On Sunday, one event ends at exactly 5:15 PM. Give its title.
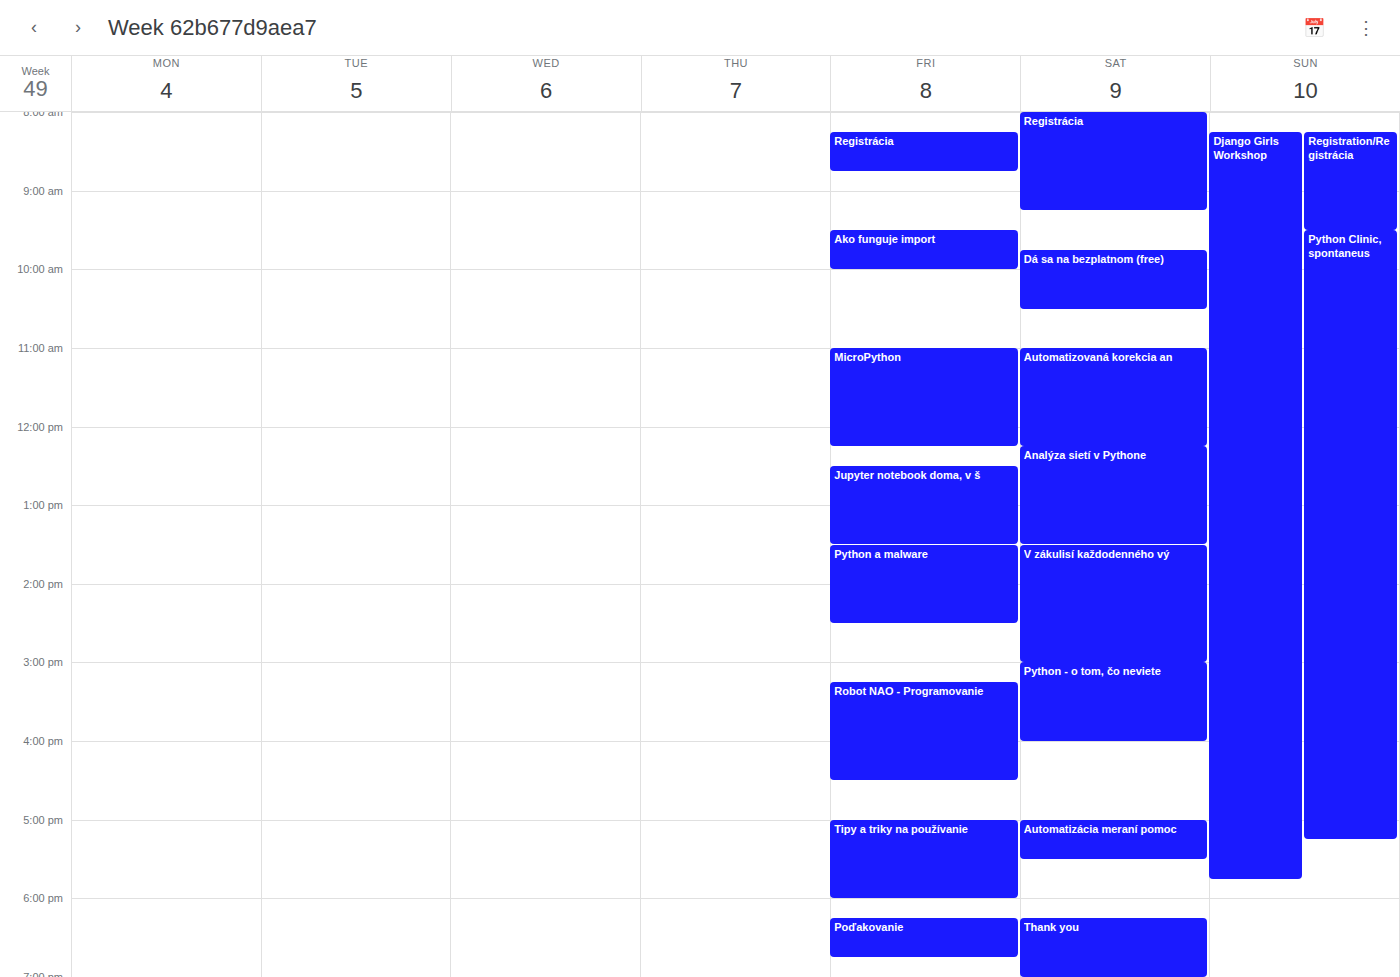
"Python Clinic, spontaneus"